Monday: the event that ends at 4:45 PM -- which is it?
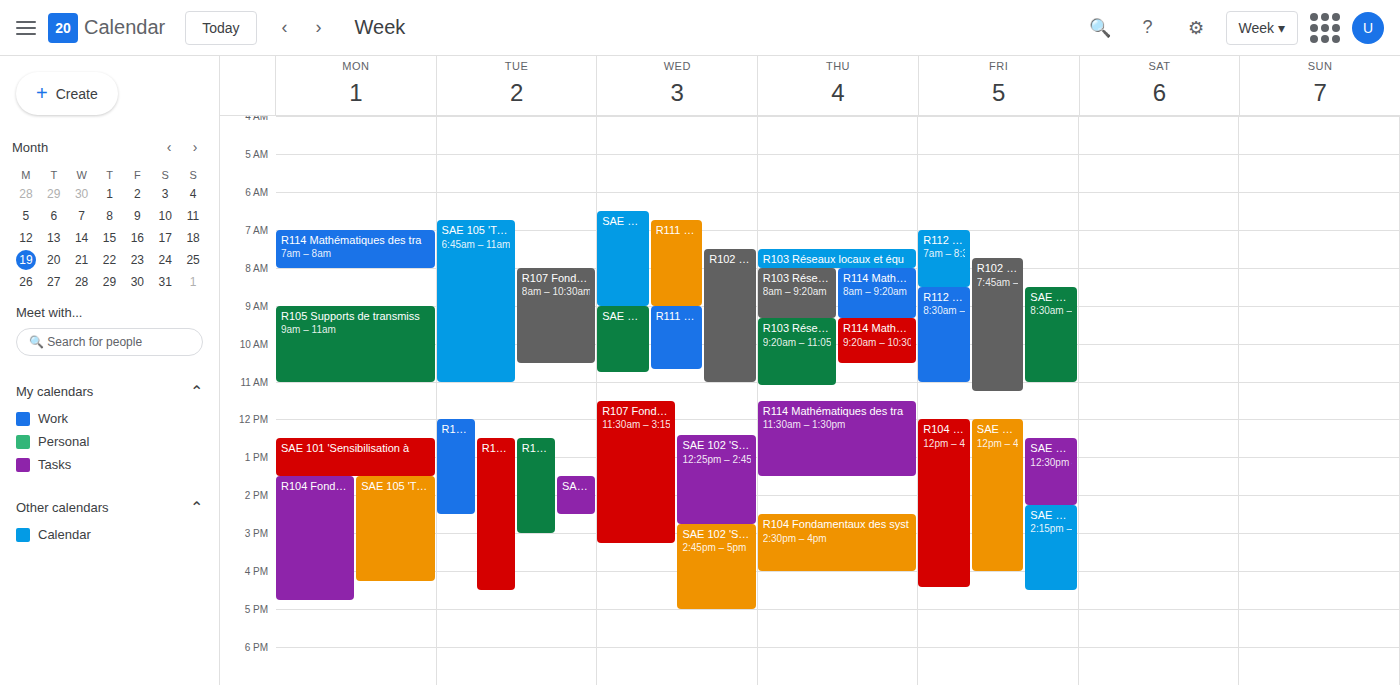
"R104 Fondamentaux des syst"